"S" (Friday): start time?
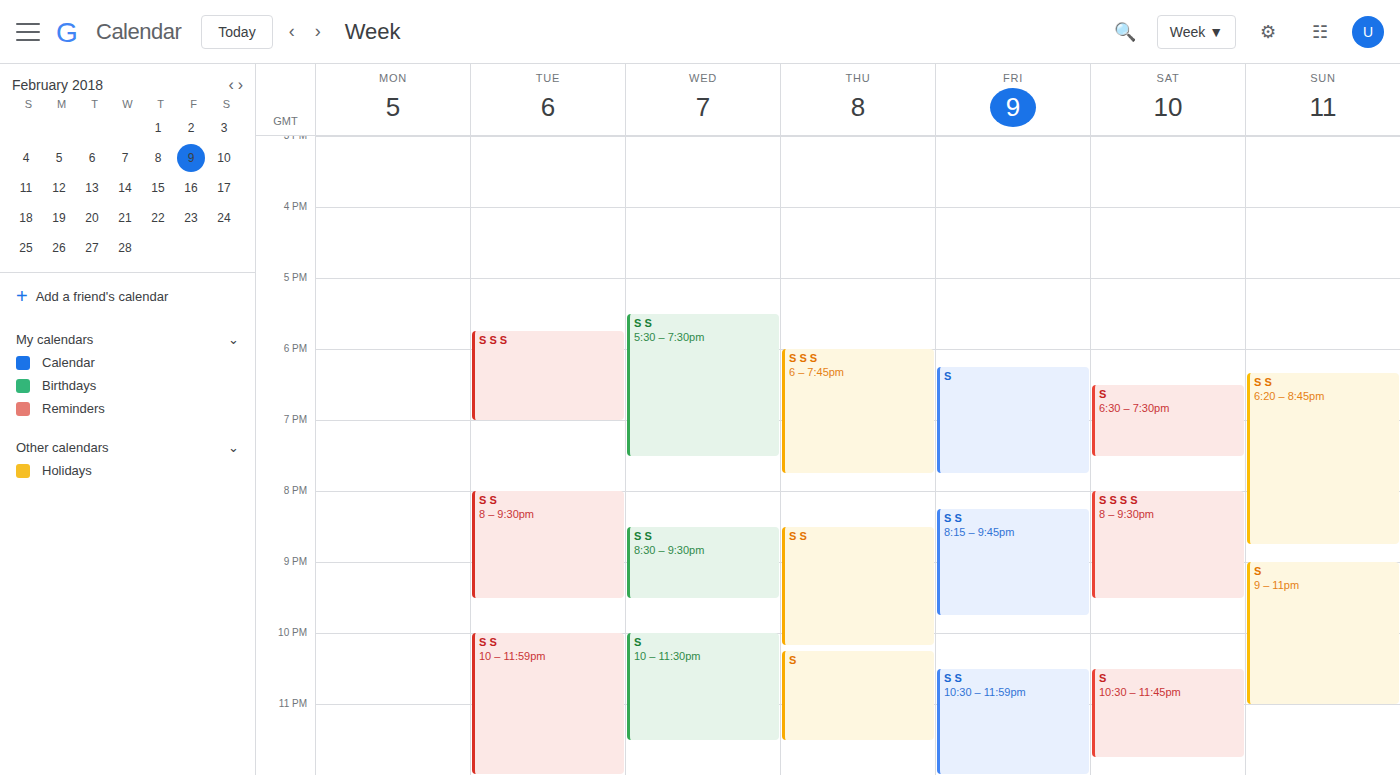
6:15 PM